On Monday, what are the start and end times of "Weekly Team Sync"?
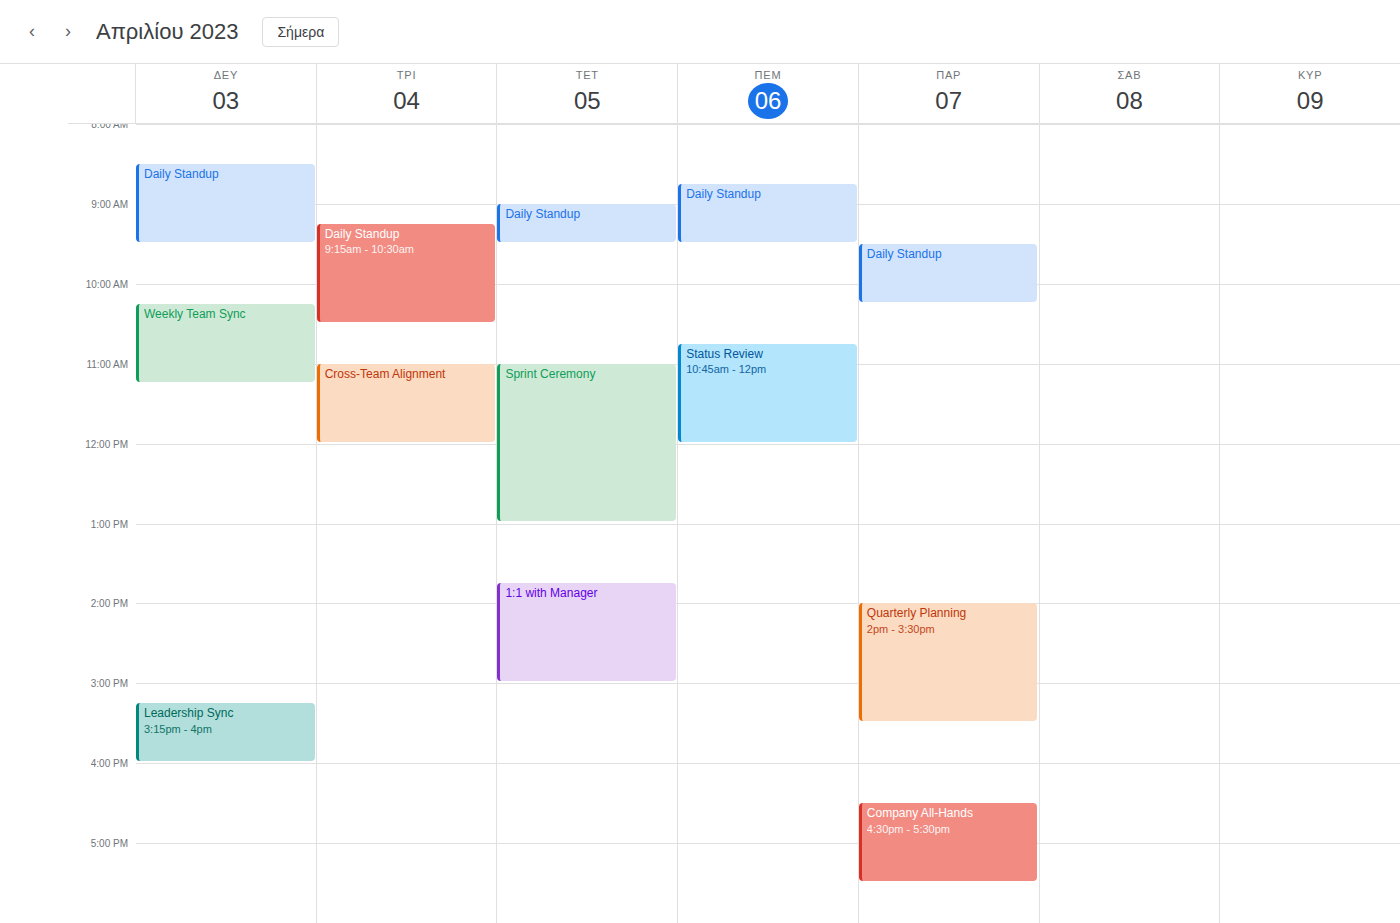
10:15 AM to 11:15 AM